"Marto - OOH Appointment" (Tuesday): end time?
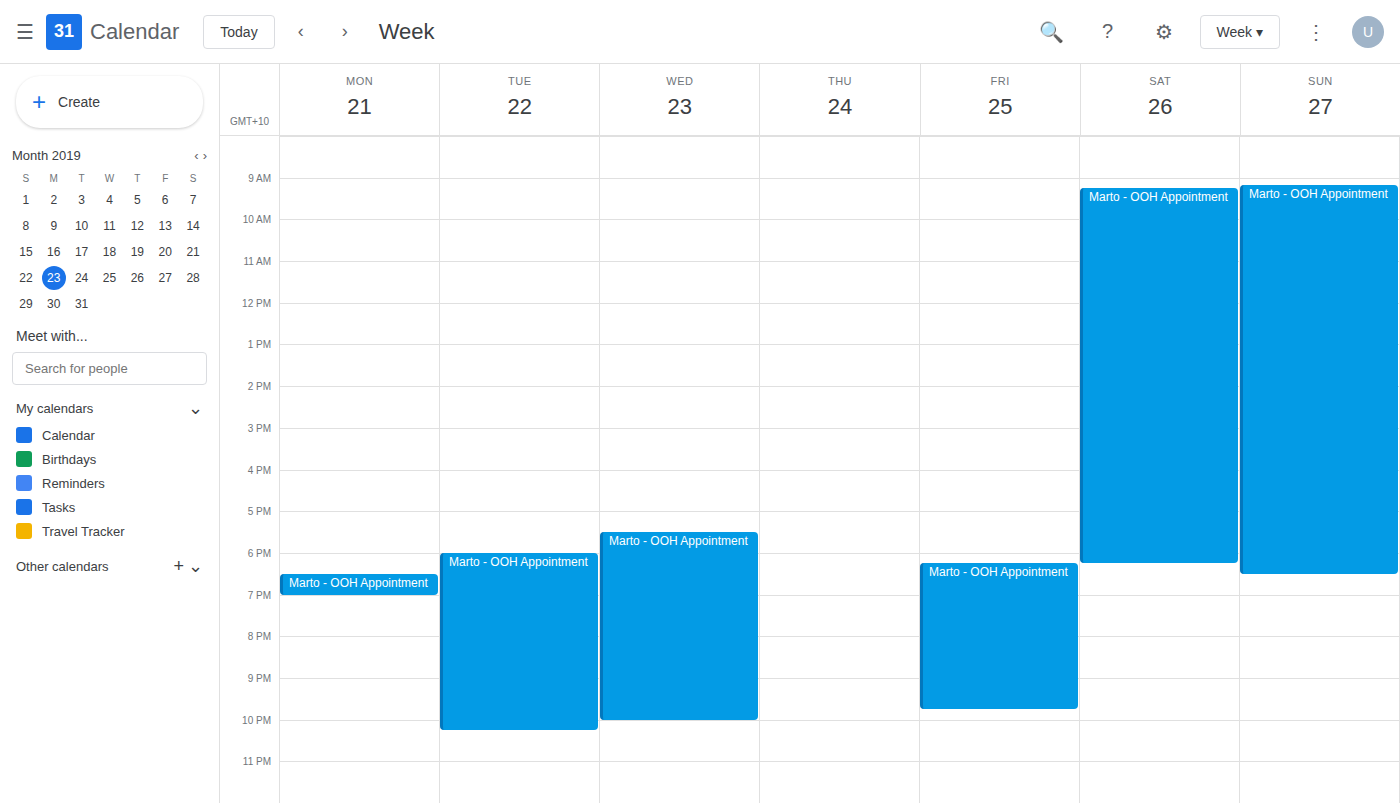
10:15 PM